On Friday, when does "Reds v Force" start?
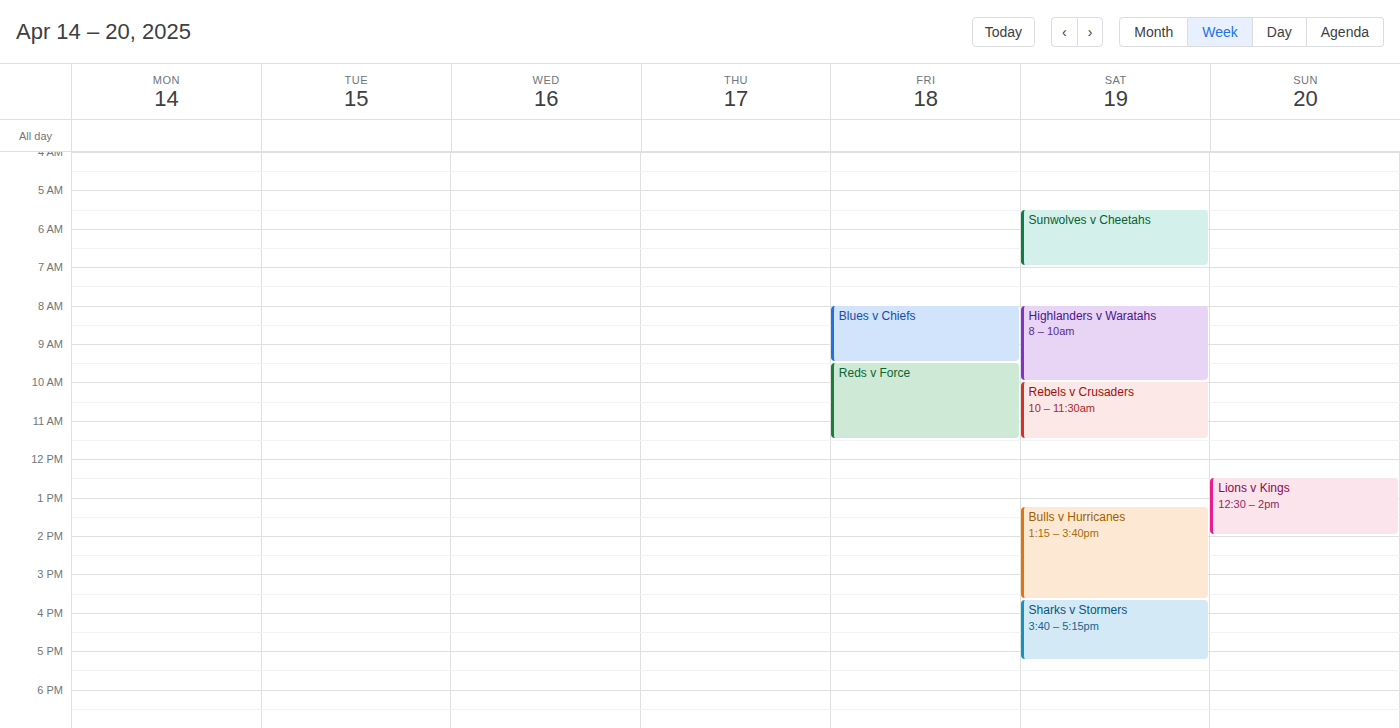
9:30 AM